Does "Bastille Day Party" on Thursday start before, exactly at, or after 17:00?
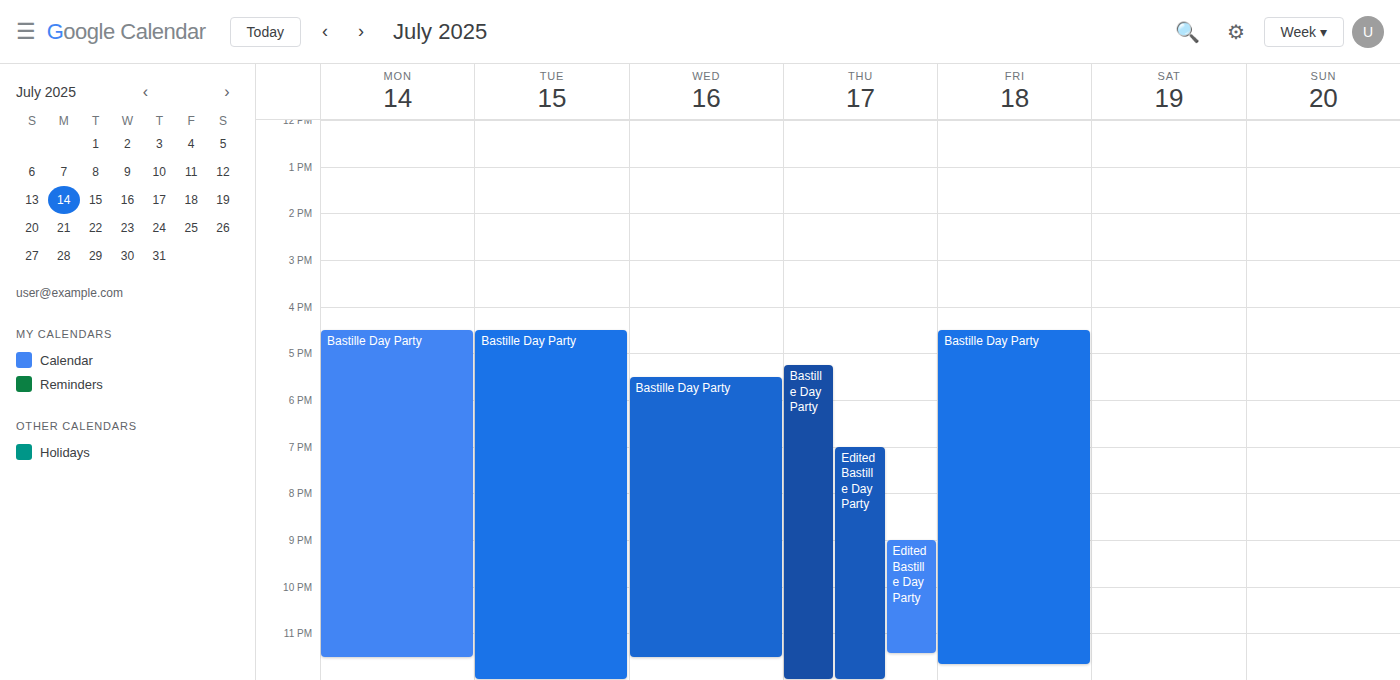
17:15 -- after 17:00, 15 minutes below the 17:00 line.